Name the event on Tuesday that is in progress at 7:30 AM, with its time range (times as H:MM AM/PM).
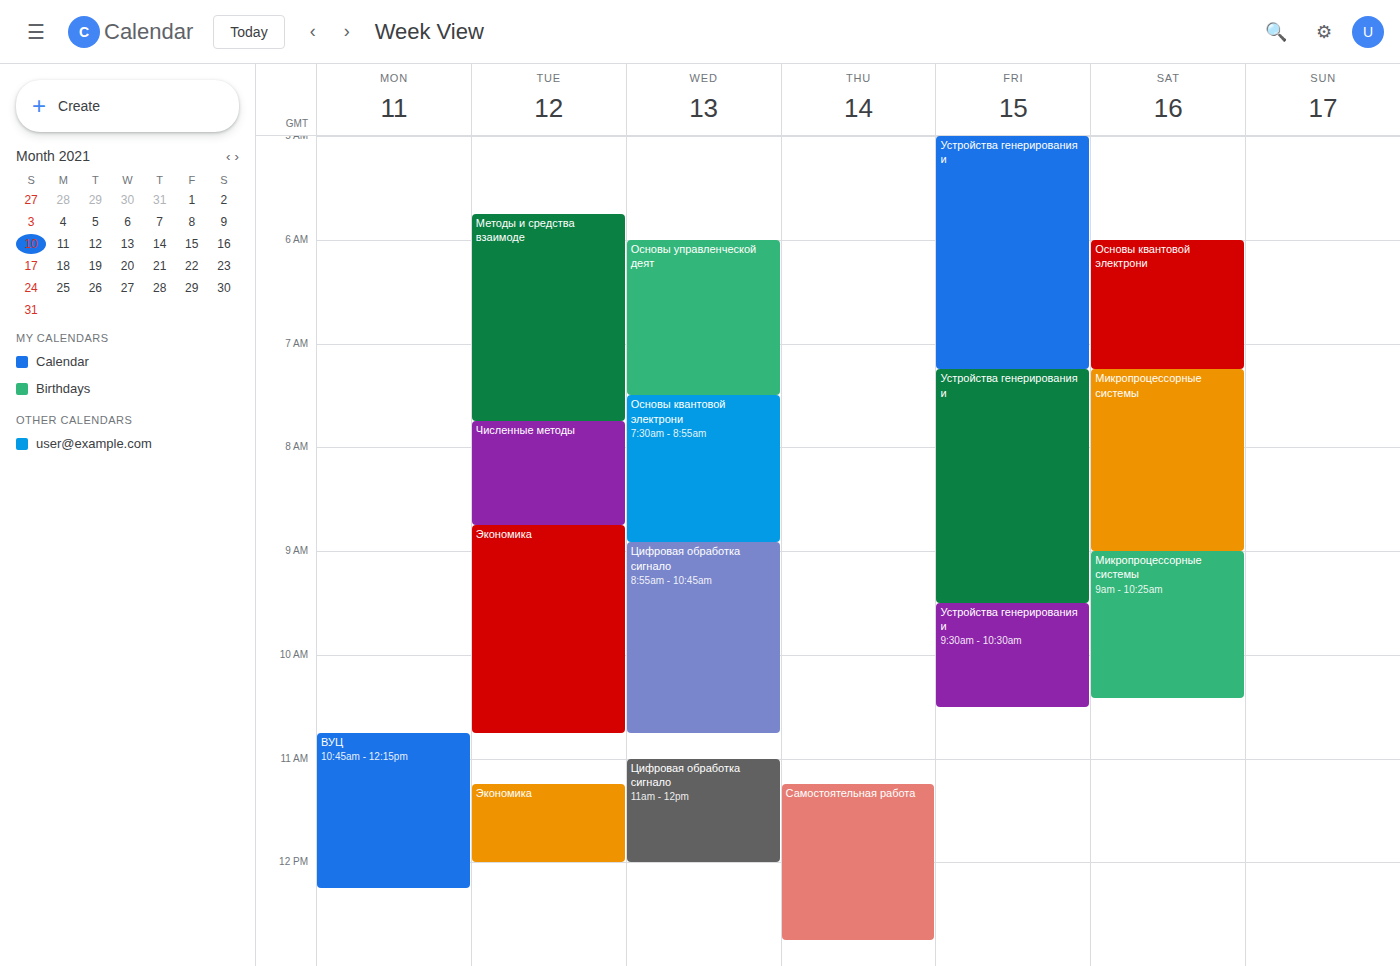
"Методы и средства взаимоде", 5:45 AM to 7:45 AM